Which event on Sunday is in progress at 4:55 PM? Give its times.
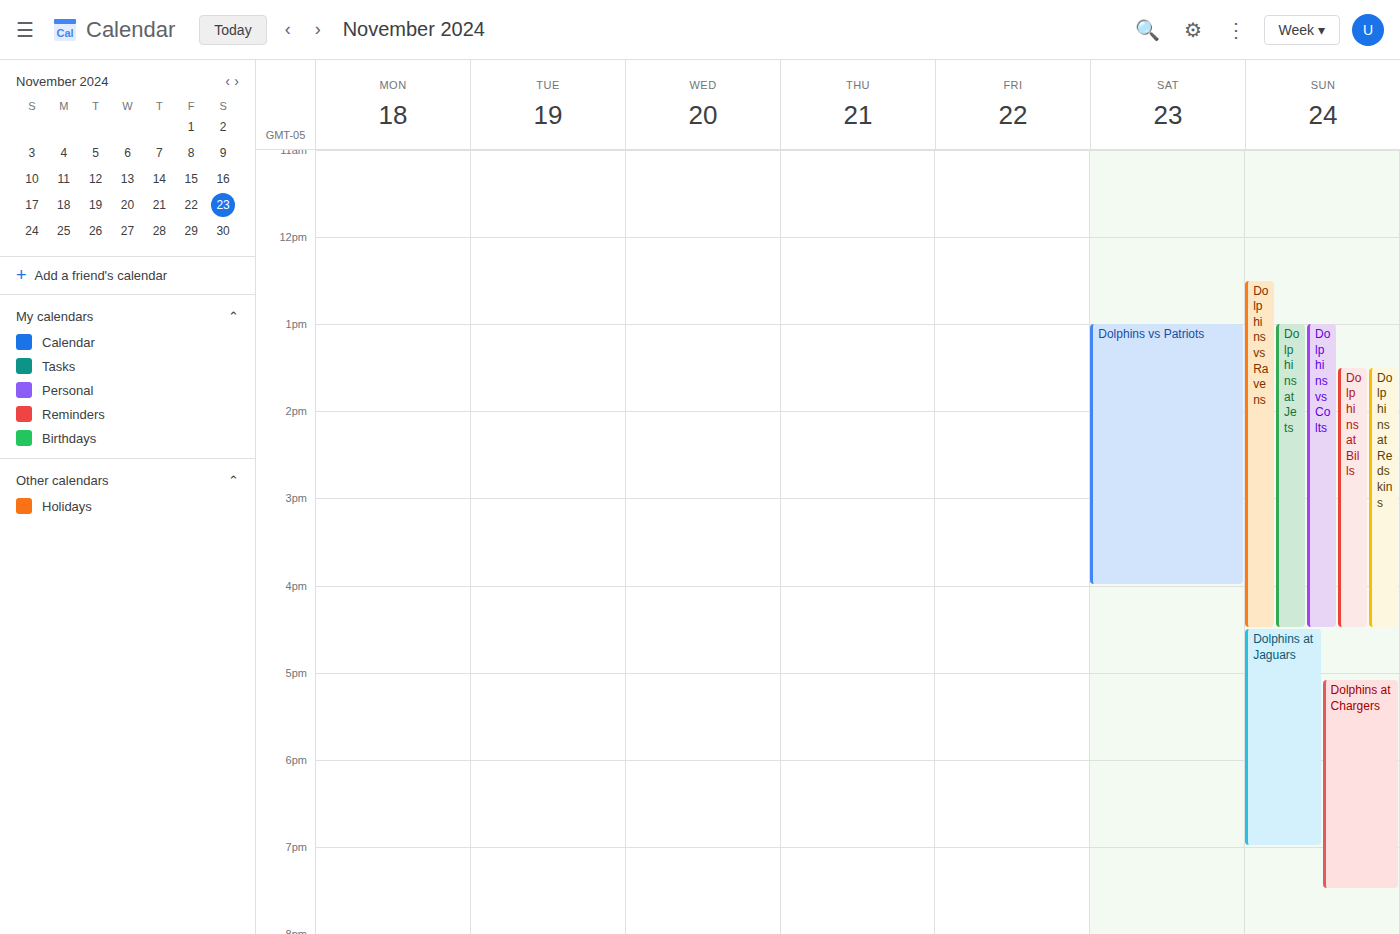
"Dolphins at Jaguars", 4:30 PM to 7:00 PM